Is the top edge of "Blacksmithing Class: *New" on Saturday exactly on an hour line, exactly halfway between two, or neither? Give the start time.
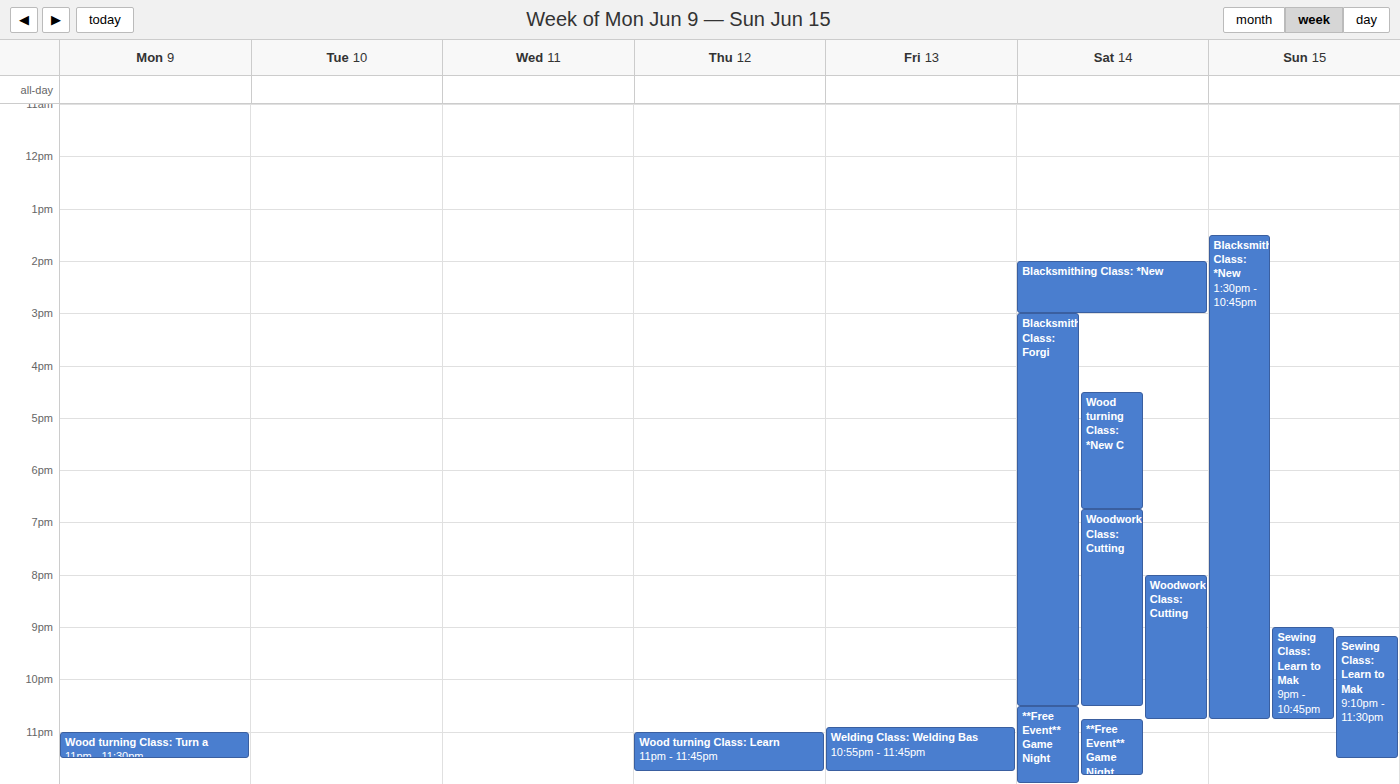
2:00 PM -- exactly on the 2 PM line.